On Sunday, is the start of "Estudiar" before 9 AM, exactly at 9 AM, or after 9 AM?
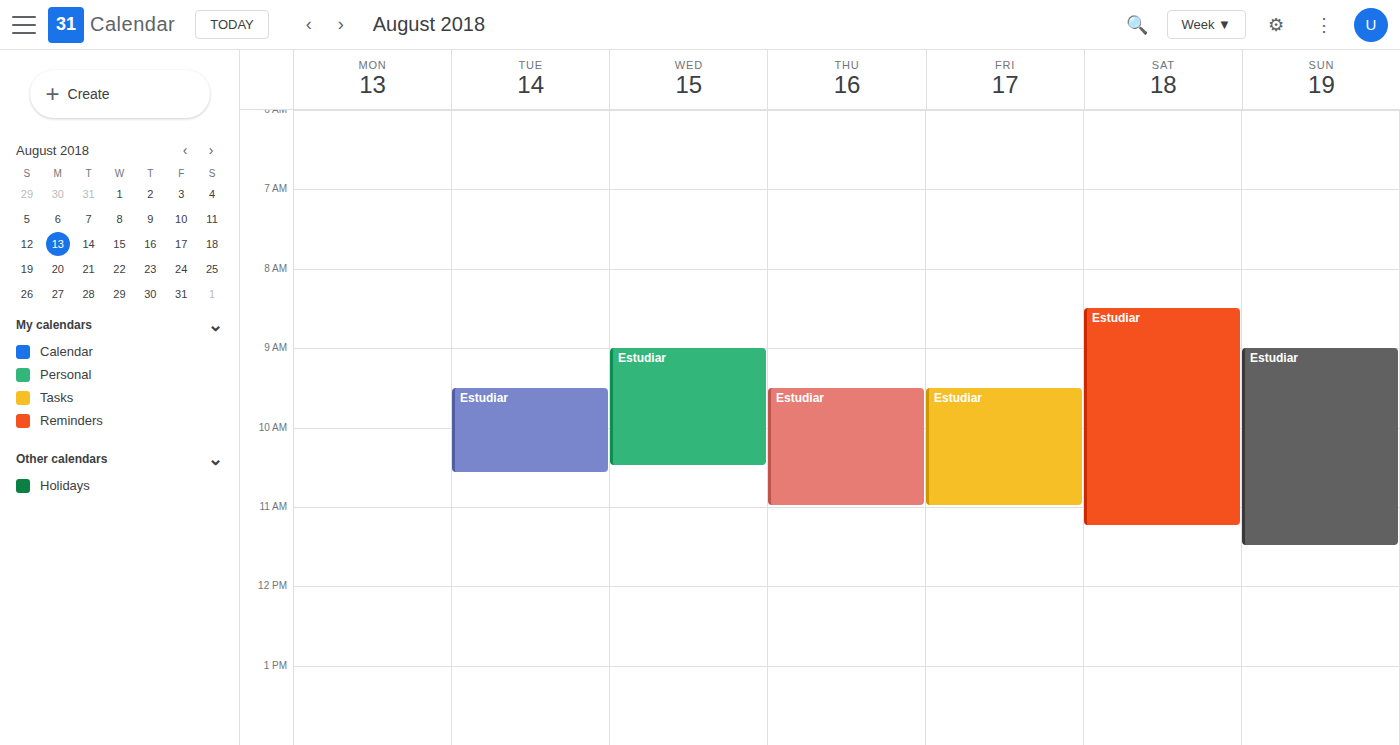
9:00 AM -- exactly at 9 AM, on the 9 AM line.